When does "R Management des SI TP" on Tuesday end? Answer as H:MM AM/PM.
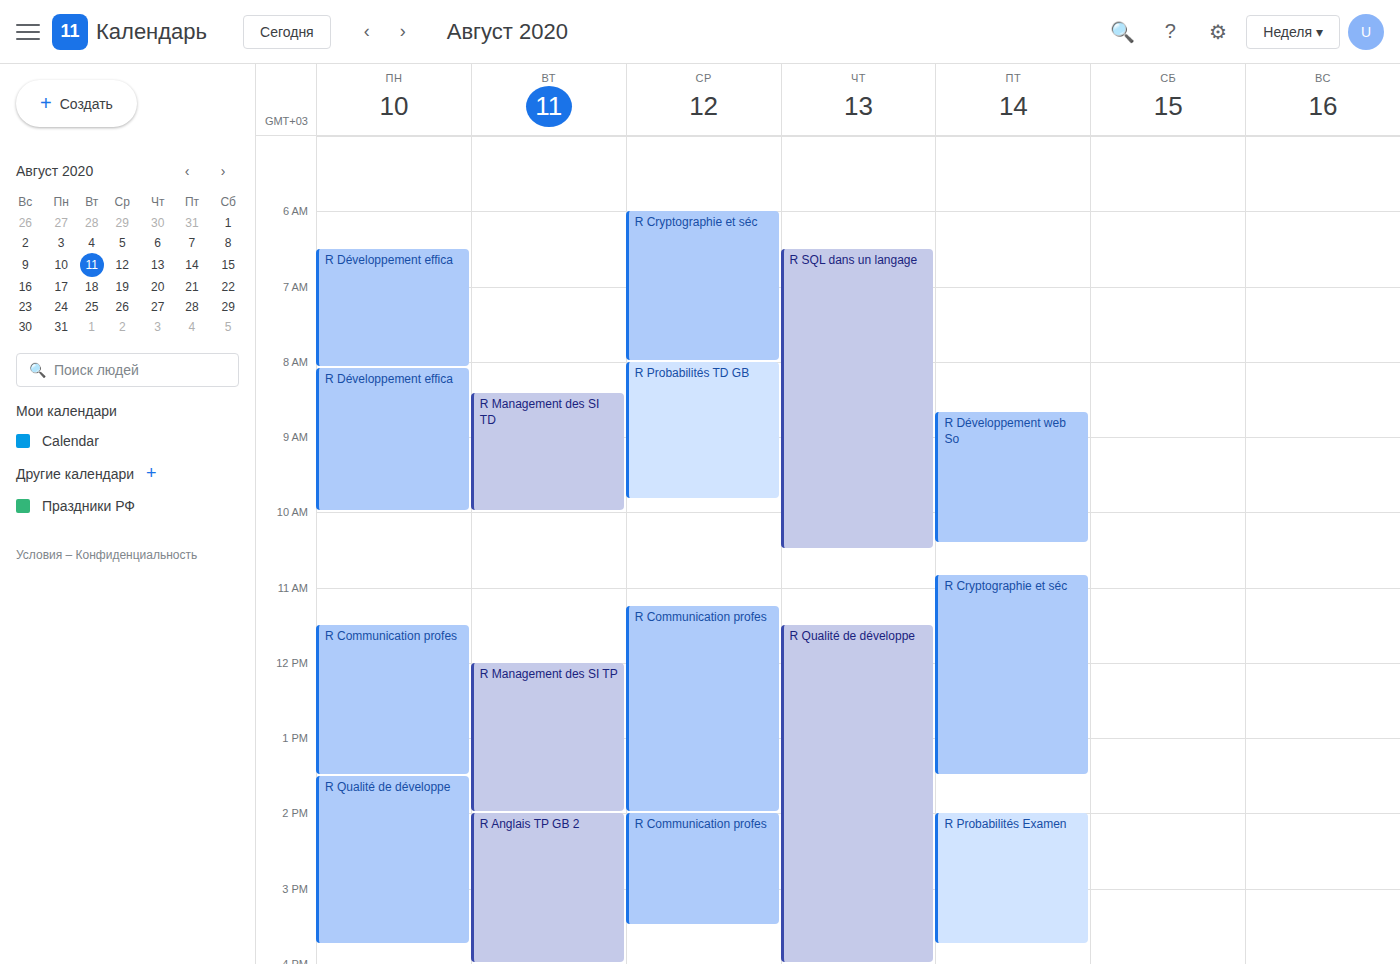
2:00 PM